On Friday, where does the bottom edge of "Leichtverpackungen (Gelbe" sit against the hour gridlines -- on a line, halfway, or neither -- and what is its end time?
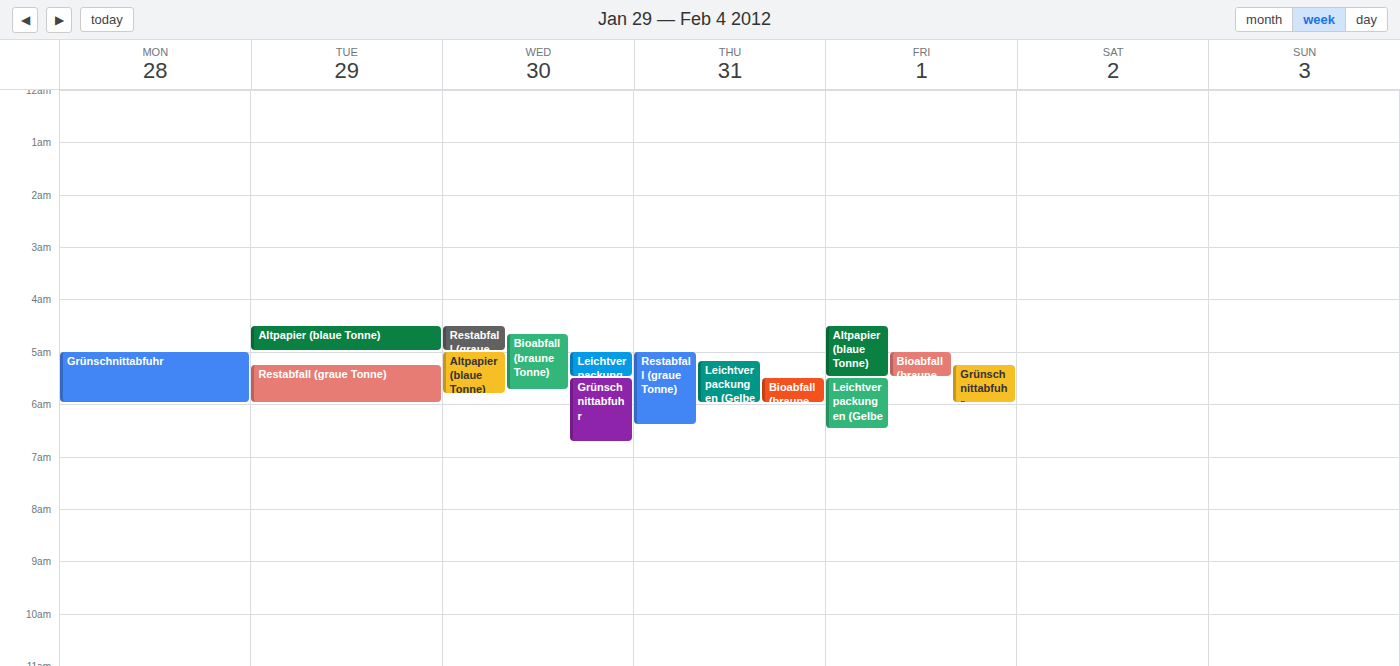
6:30 AM -- halfway between the 6 AM and 7 AM lines.